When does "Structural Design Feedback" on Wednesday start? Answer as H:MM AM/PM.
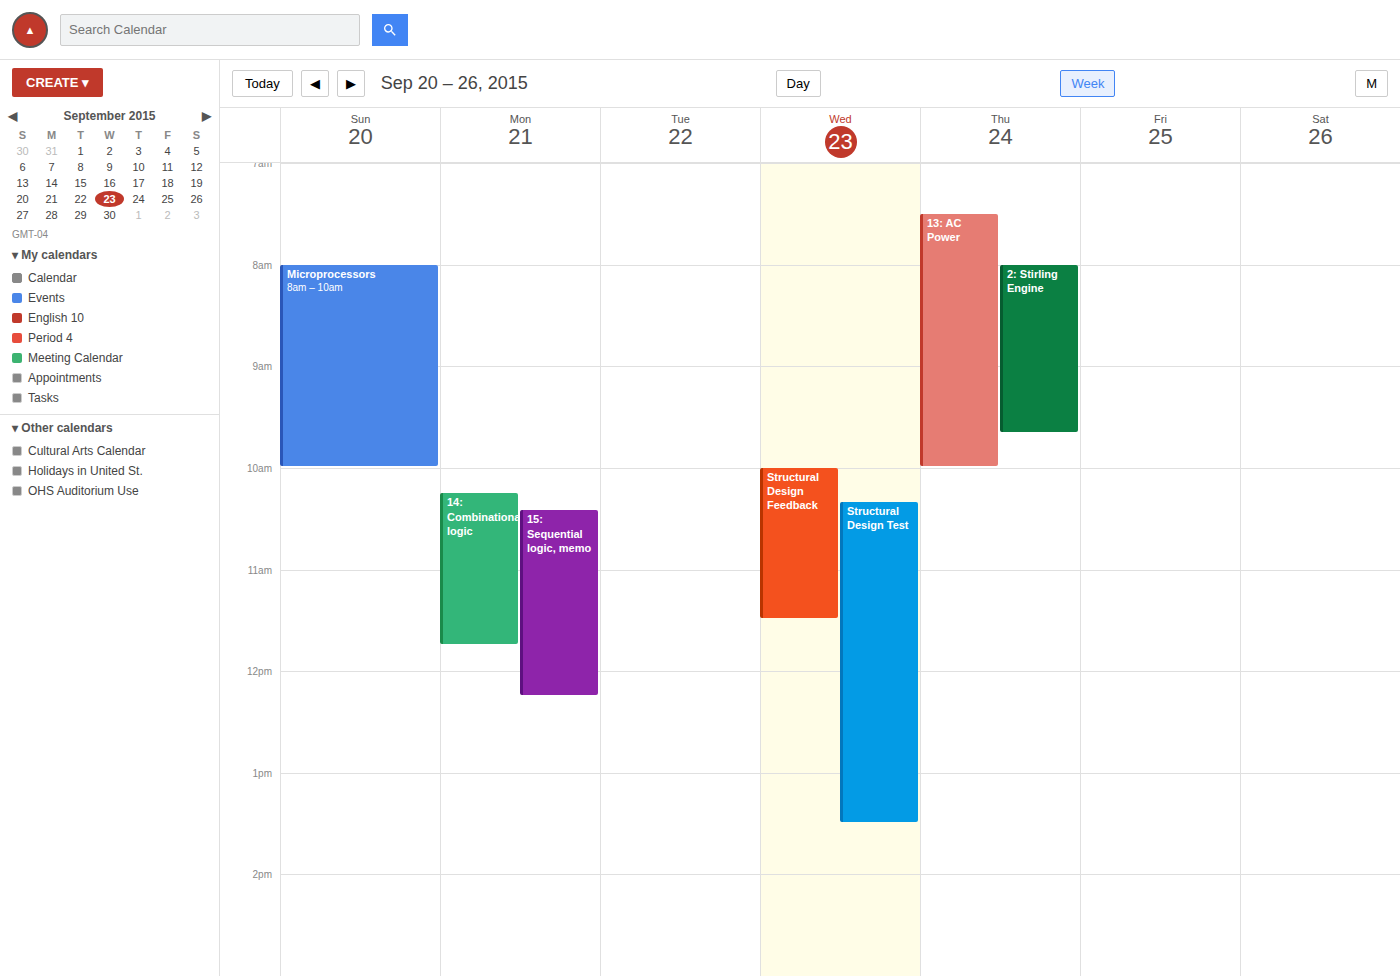
10:00 AM